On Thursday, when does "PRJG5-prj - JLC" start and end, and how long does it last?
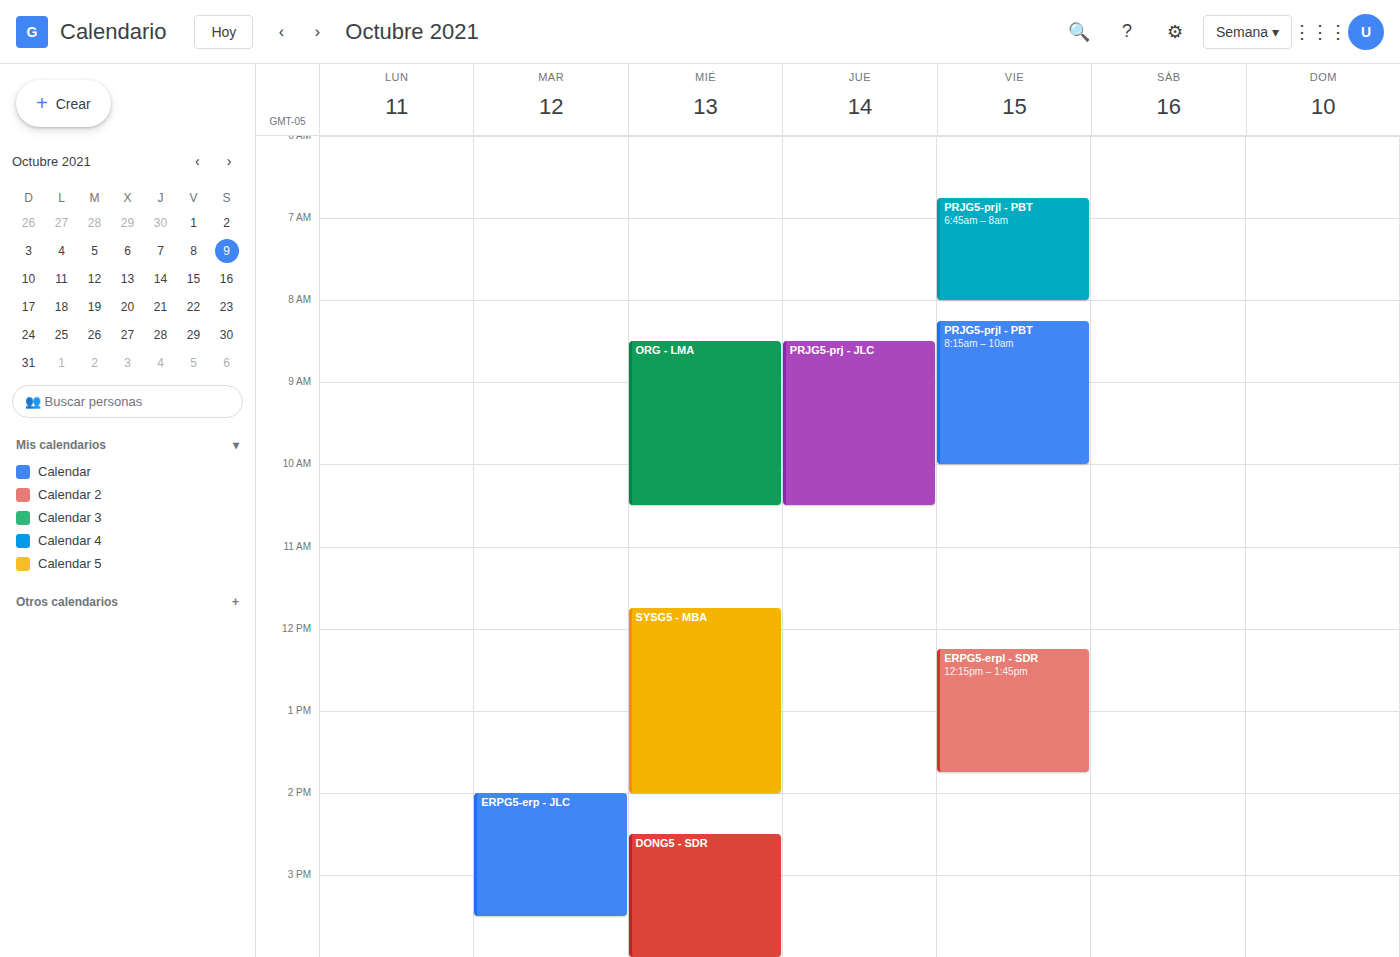
8:30 AM to 10:30 AM, 2 hours